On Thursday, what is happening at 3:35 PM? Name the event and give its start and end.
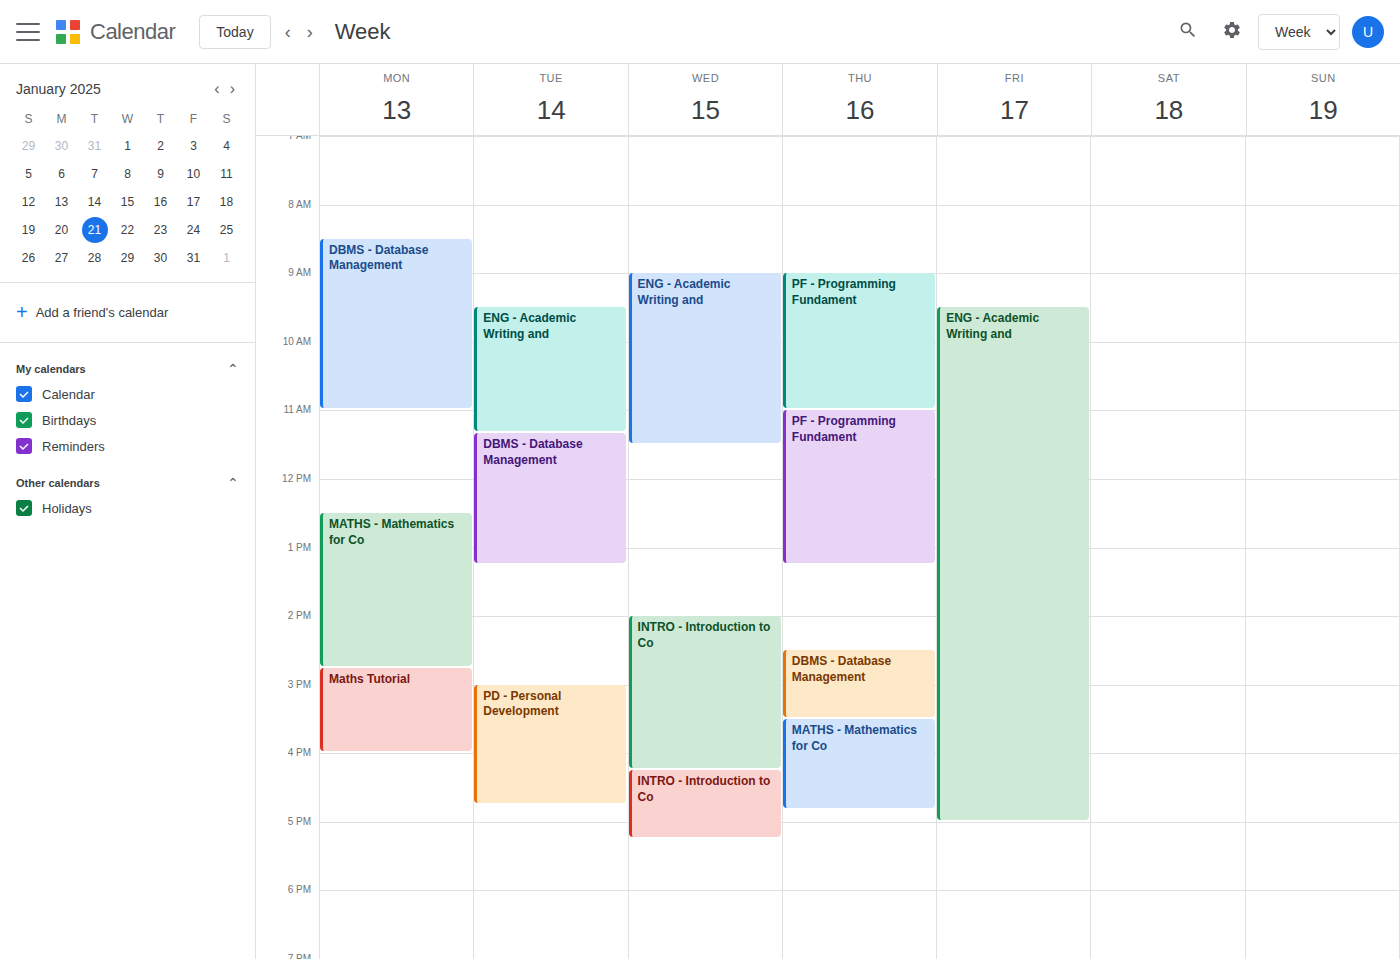
"MATHS - Mathematics for Co", 3:30 PM to 4:50 PM